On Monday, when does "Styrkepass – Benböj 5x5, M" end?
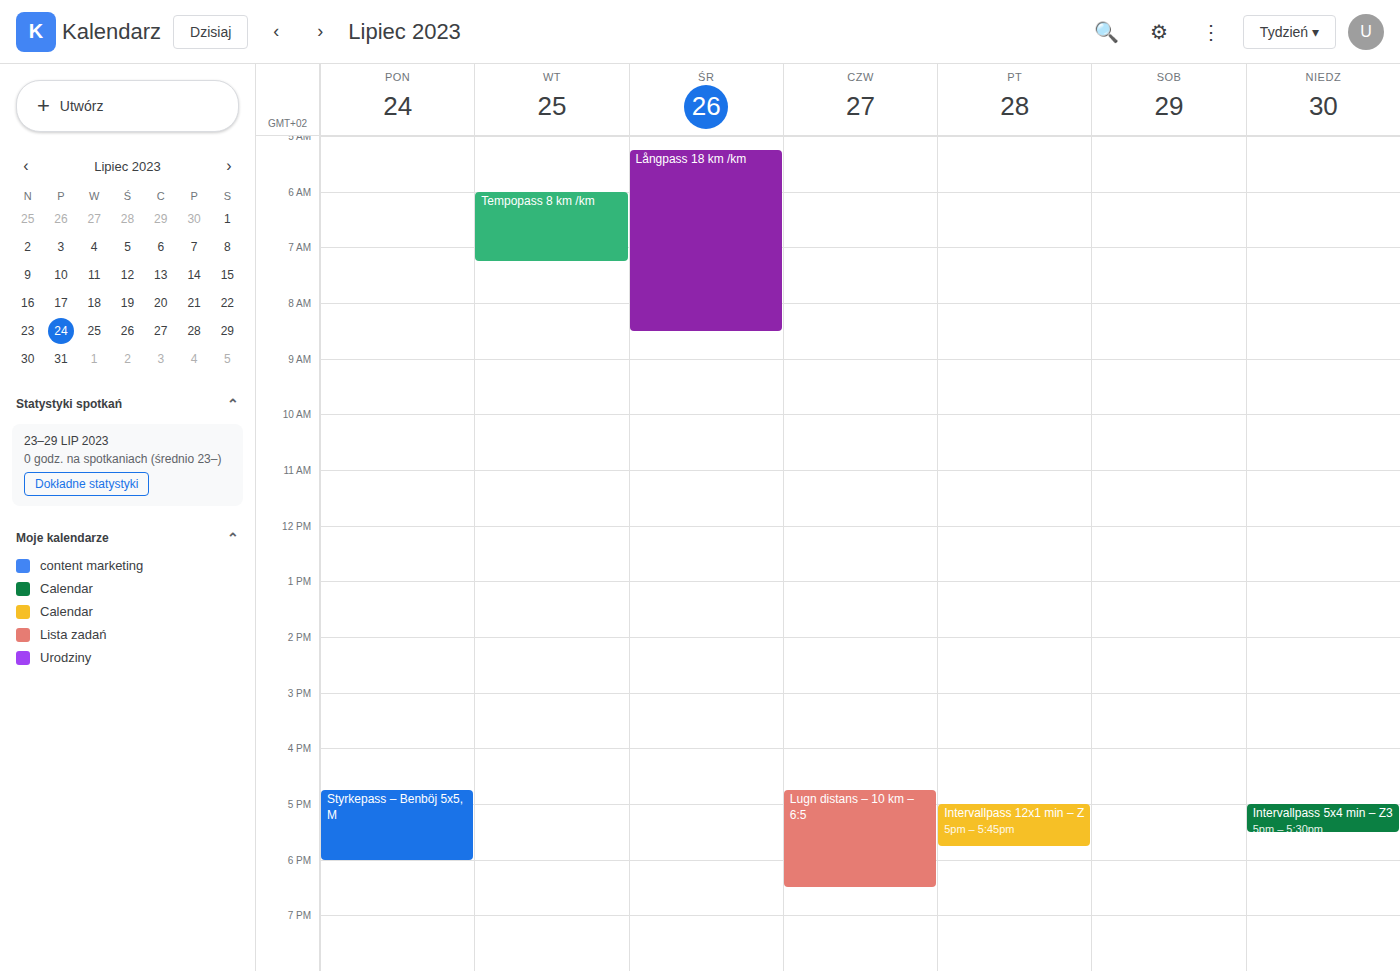
6:00 PM